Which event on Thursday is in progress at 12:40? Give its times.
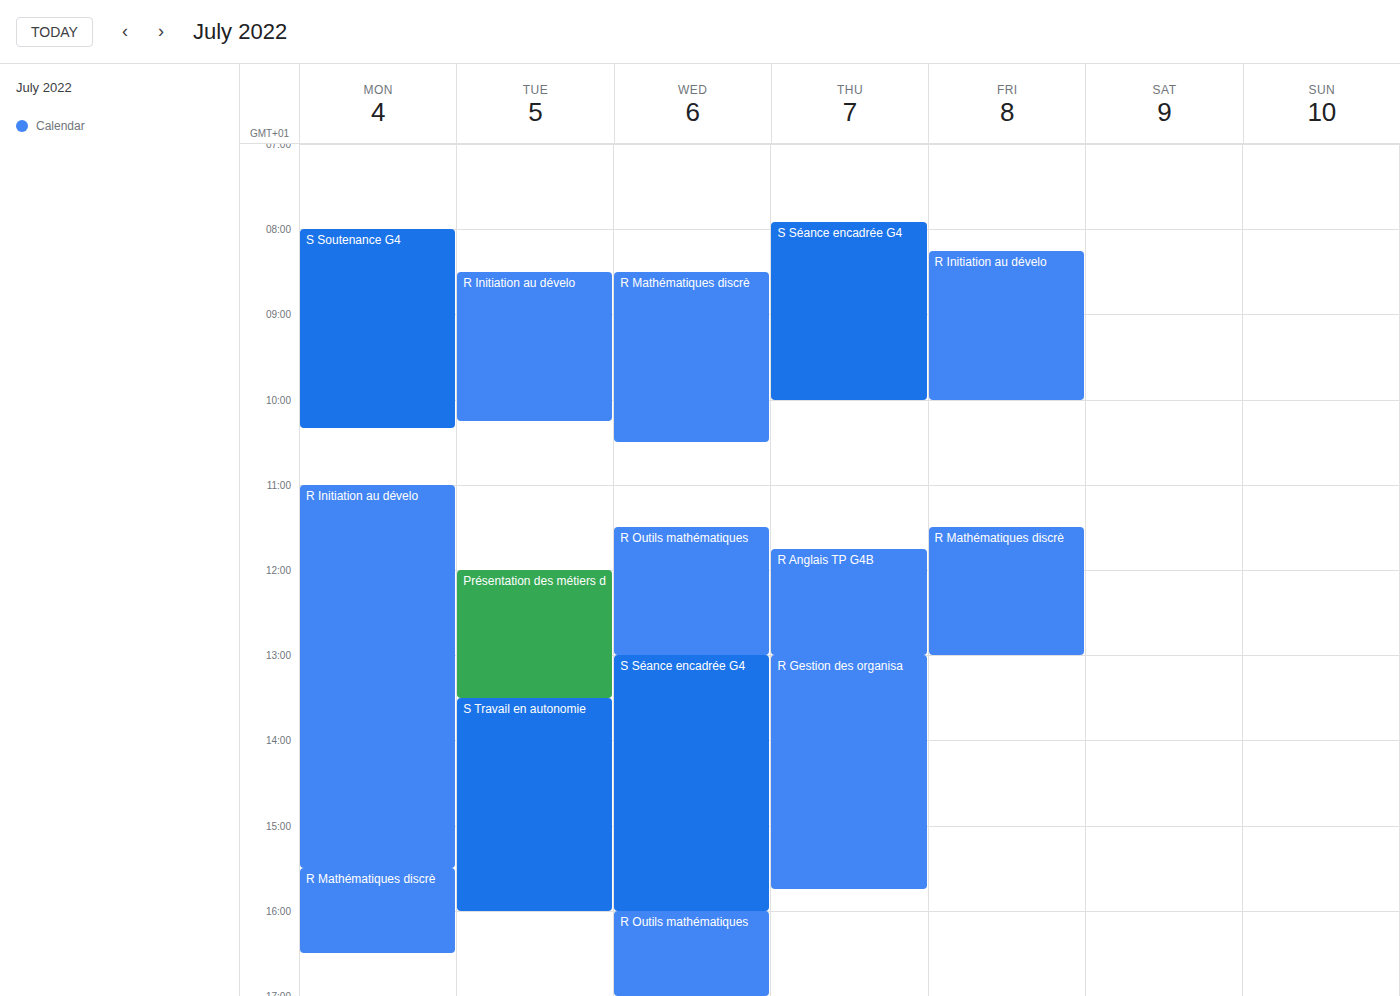
"R Anglais TP G4B", 11:45 to 13:00